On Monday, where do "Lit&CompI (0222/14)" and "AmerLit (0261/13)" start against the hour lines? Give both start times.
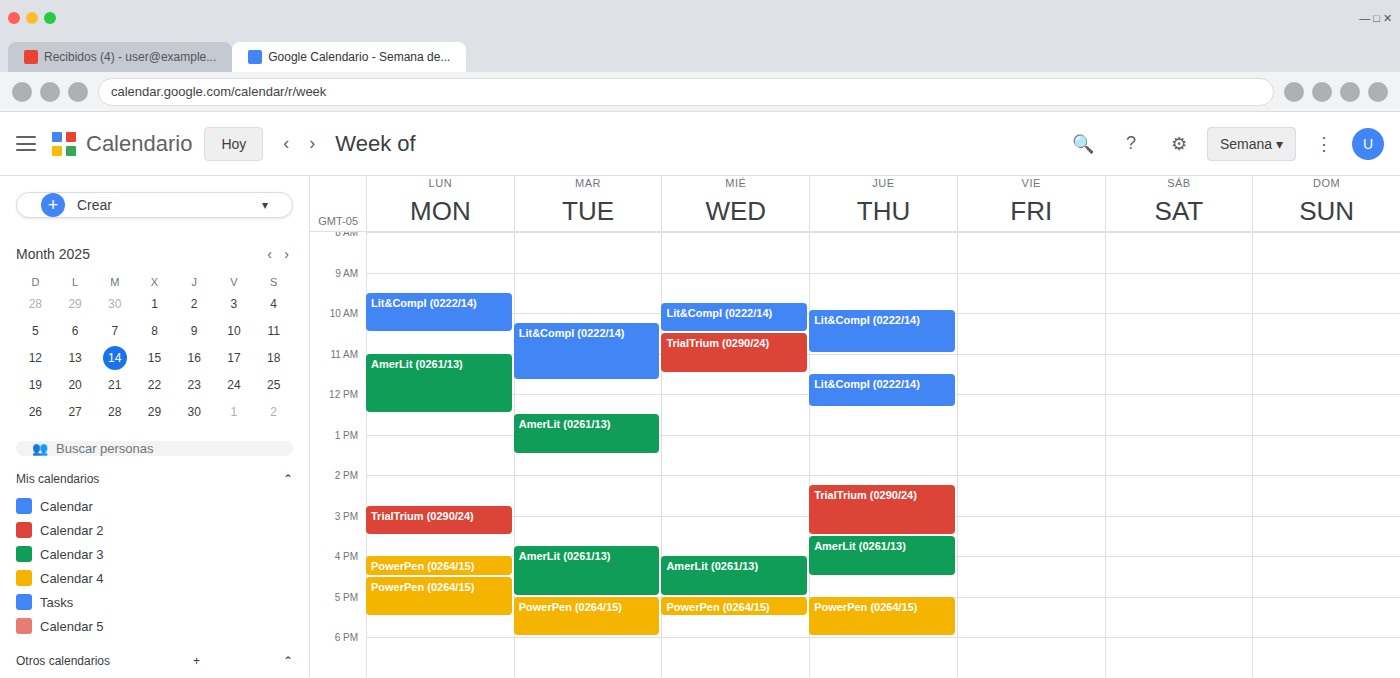
"Lit&CompI (0222/14)": 9:30 AM, halfway between the 9 AM and 10 AM lines. "AmerLit (0261/13)": 11:00 AM, exactly on the 11 AM line.